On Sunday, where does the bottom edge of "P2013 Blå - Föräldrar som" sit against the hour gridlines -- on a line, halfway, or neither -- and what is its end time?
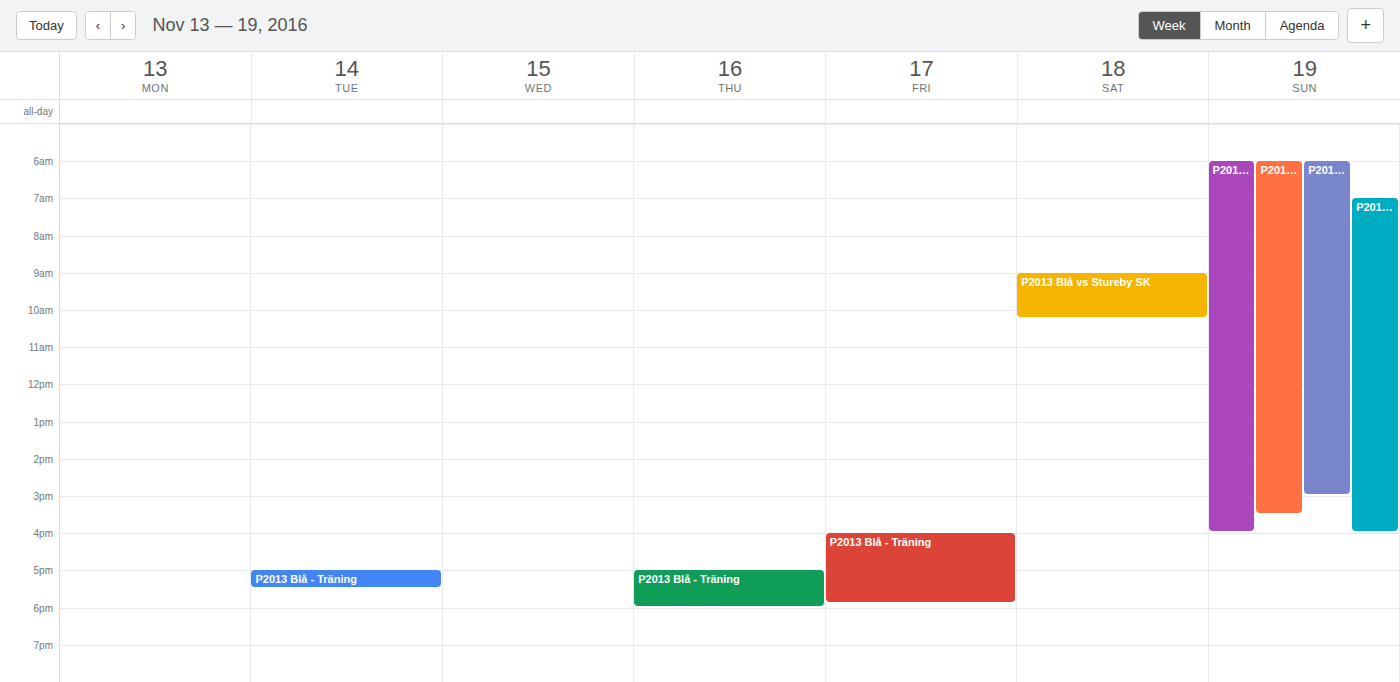
3:30 PM -- halfway between the 3 PM and 4 PM lines.